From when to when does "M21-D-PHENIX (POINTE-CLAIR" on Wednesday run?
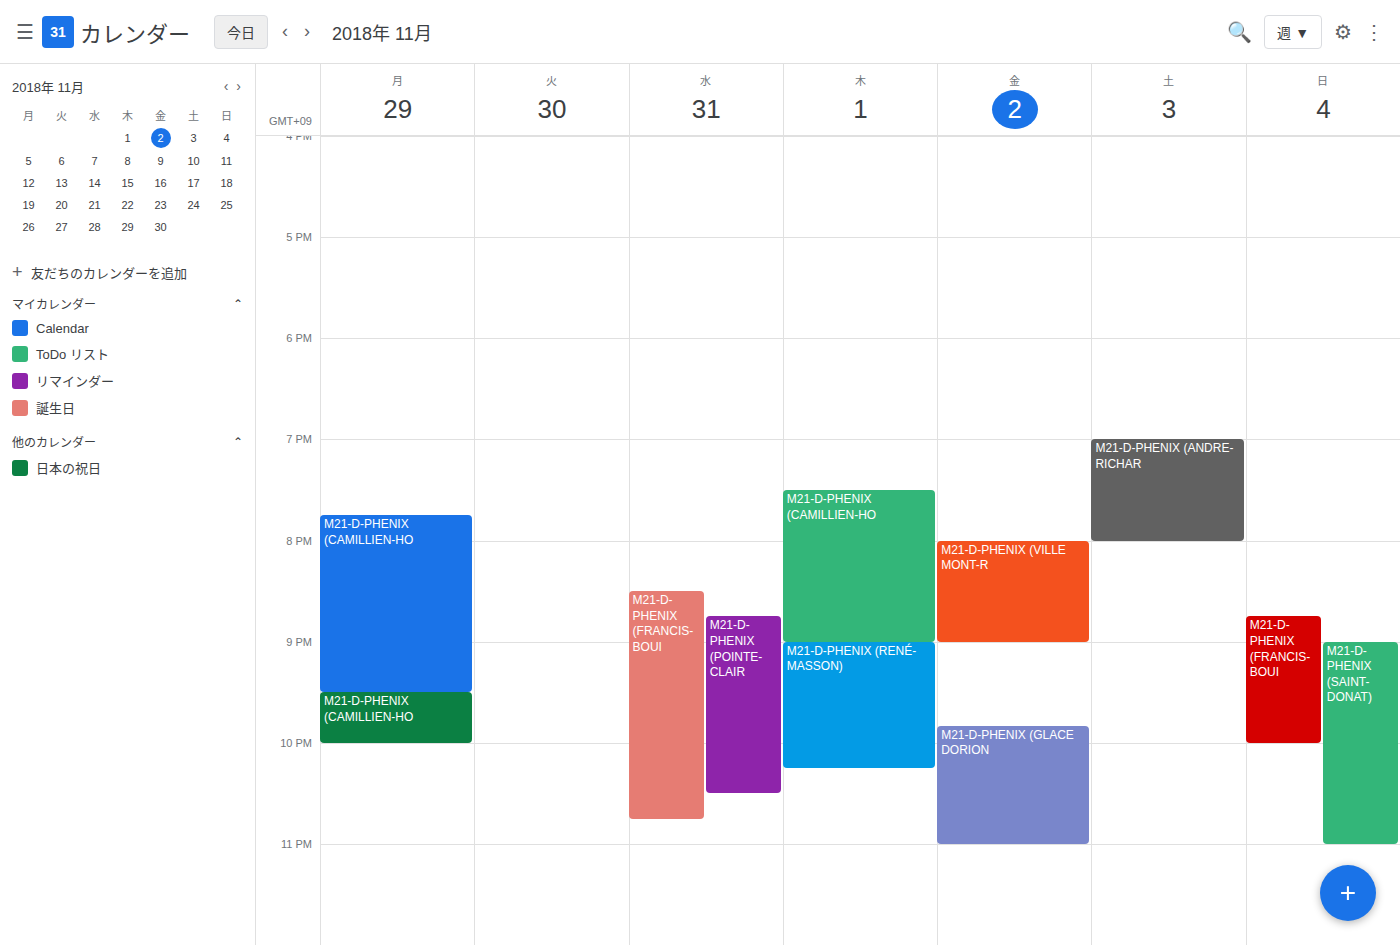
20:45 to 22:30